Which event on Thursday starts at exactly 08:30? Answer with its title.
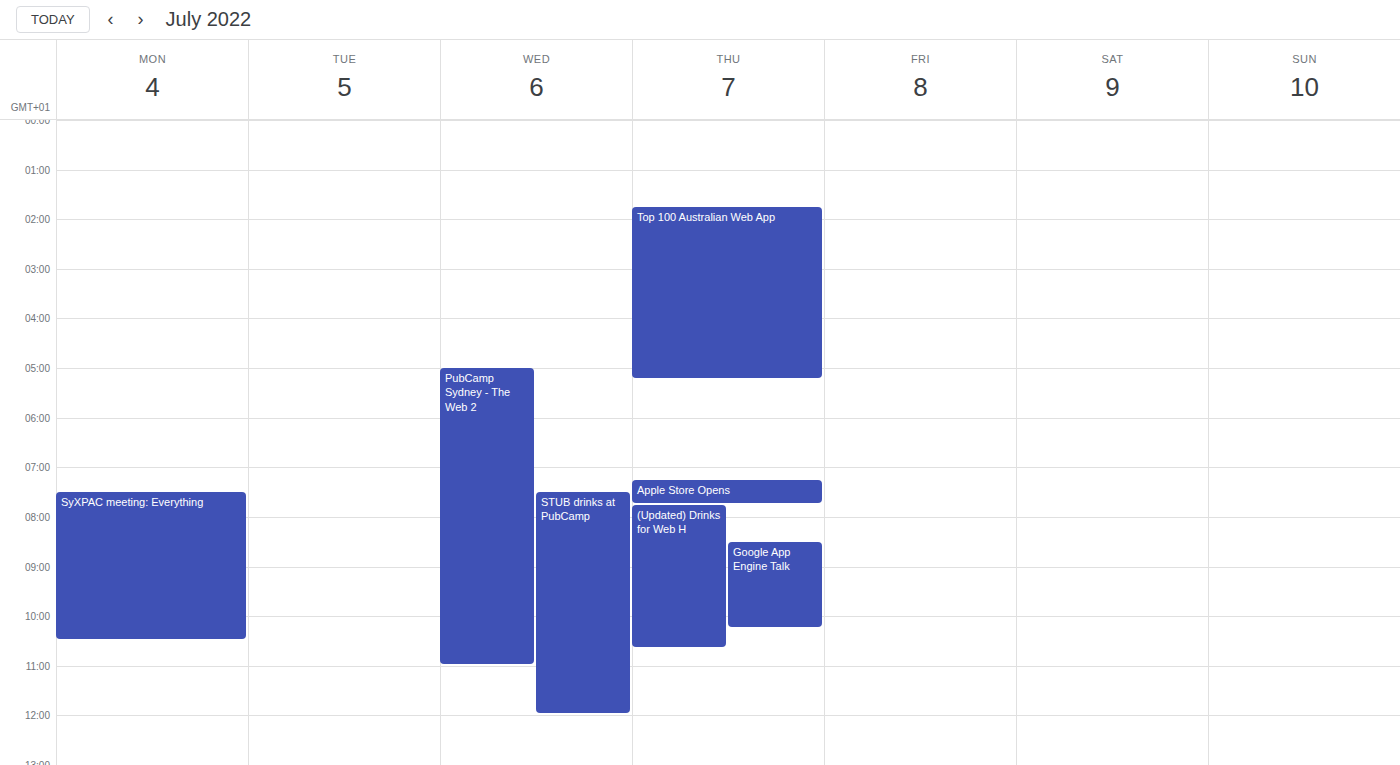
"Google App Engine Talk"